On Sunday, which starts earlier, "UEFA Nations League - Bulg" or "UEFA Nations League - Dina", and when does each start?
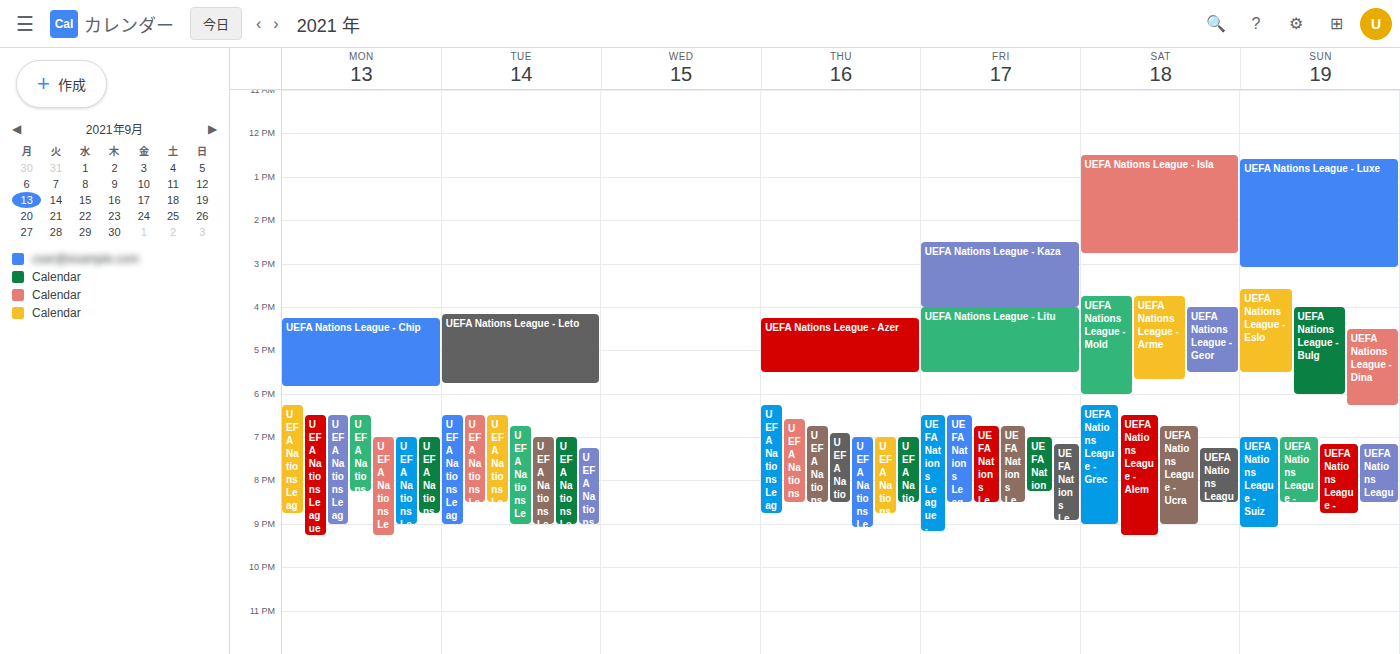
"UEFA Nations League - Bulg" 4:00 PM; "UEFA Nations League - Dina" 4:30 PM.